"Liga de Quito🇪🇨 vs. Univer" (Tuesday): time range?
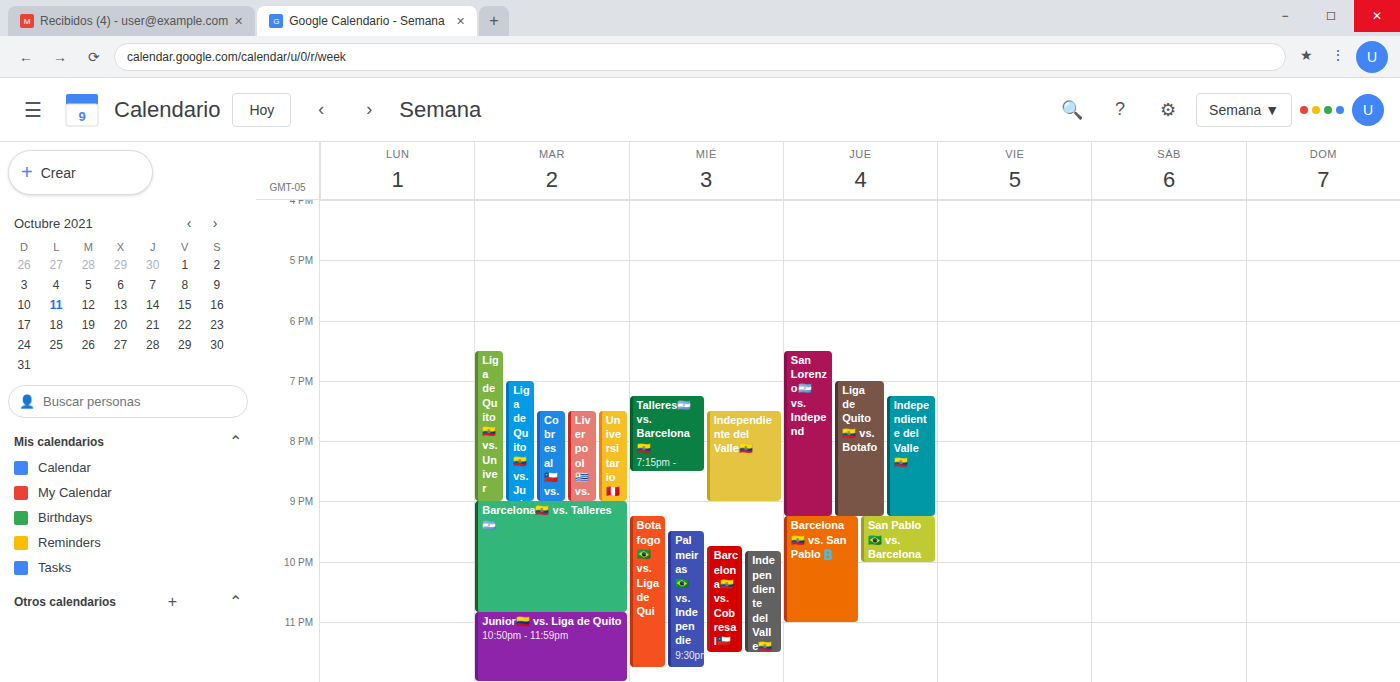
6:30 PM to 9:00 PM